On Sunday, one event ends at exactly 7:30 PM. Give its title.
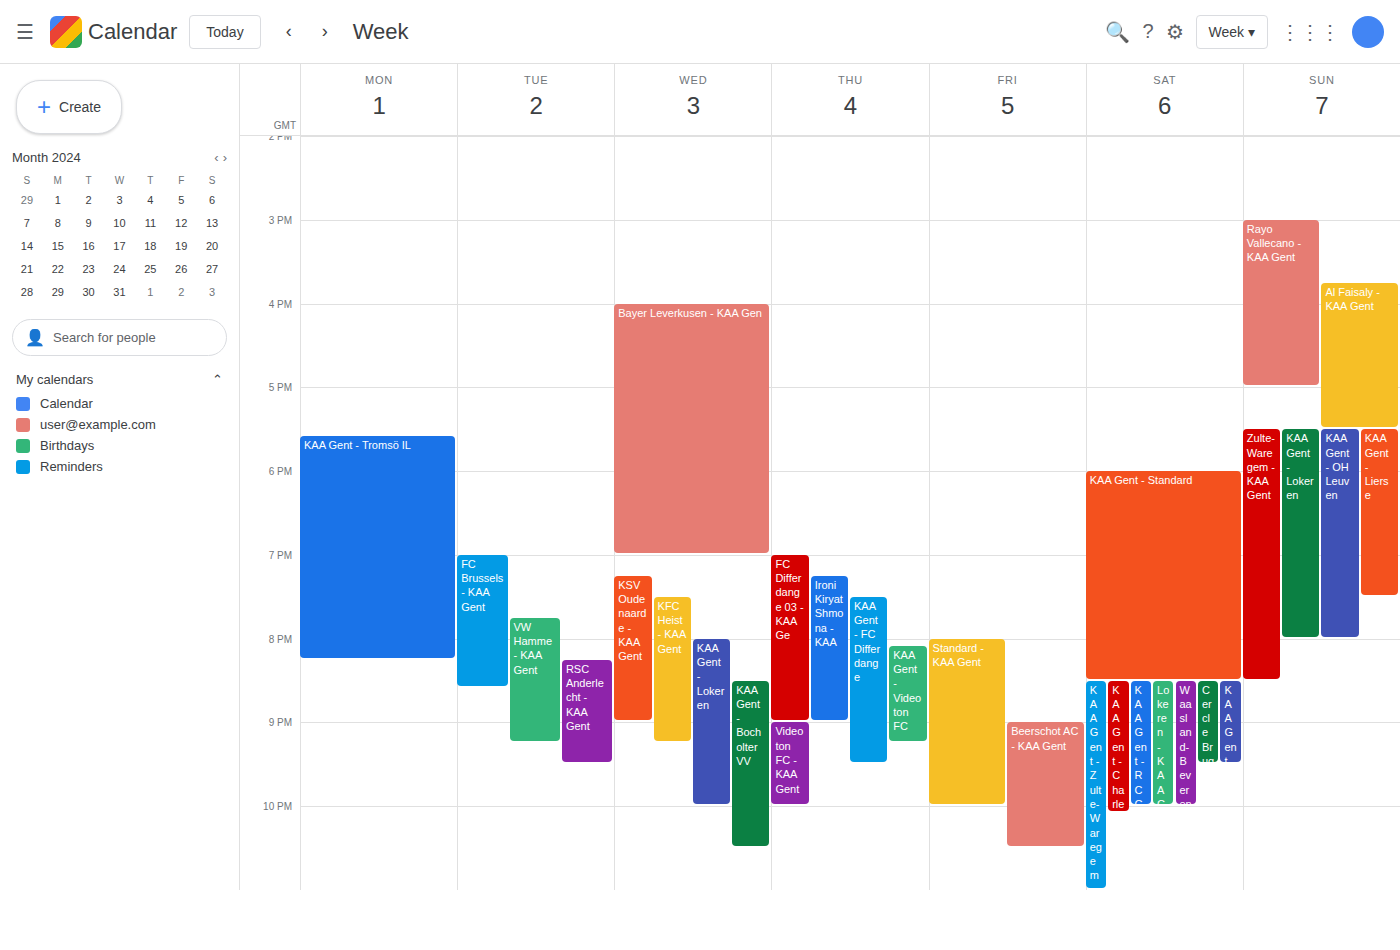
"KAA Gent - Lierse"